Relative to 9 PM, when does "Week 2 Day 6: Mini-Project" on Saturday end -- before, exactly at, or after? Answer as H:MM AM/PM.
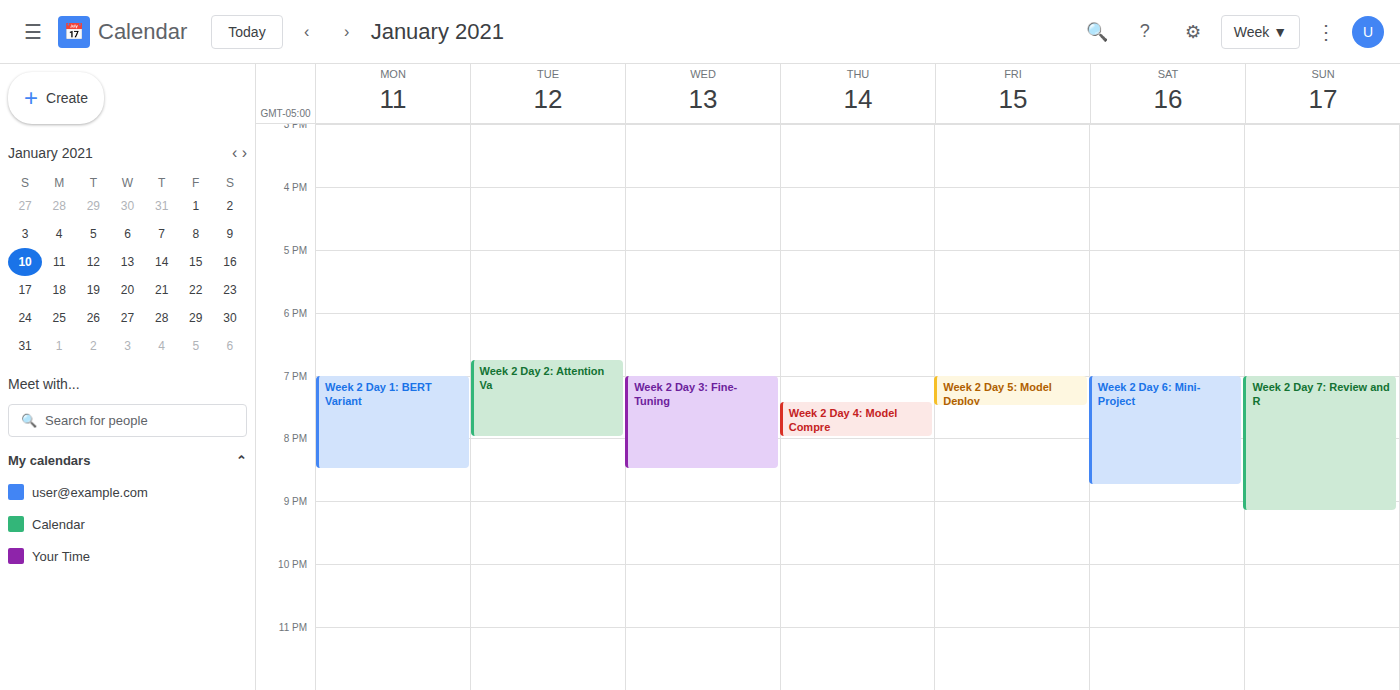
8:45 PM -- before 9 PM, 15 minutes above the 9 PM line.